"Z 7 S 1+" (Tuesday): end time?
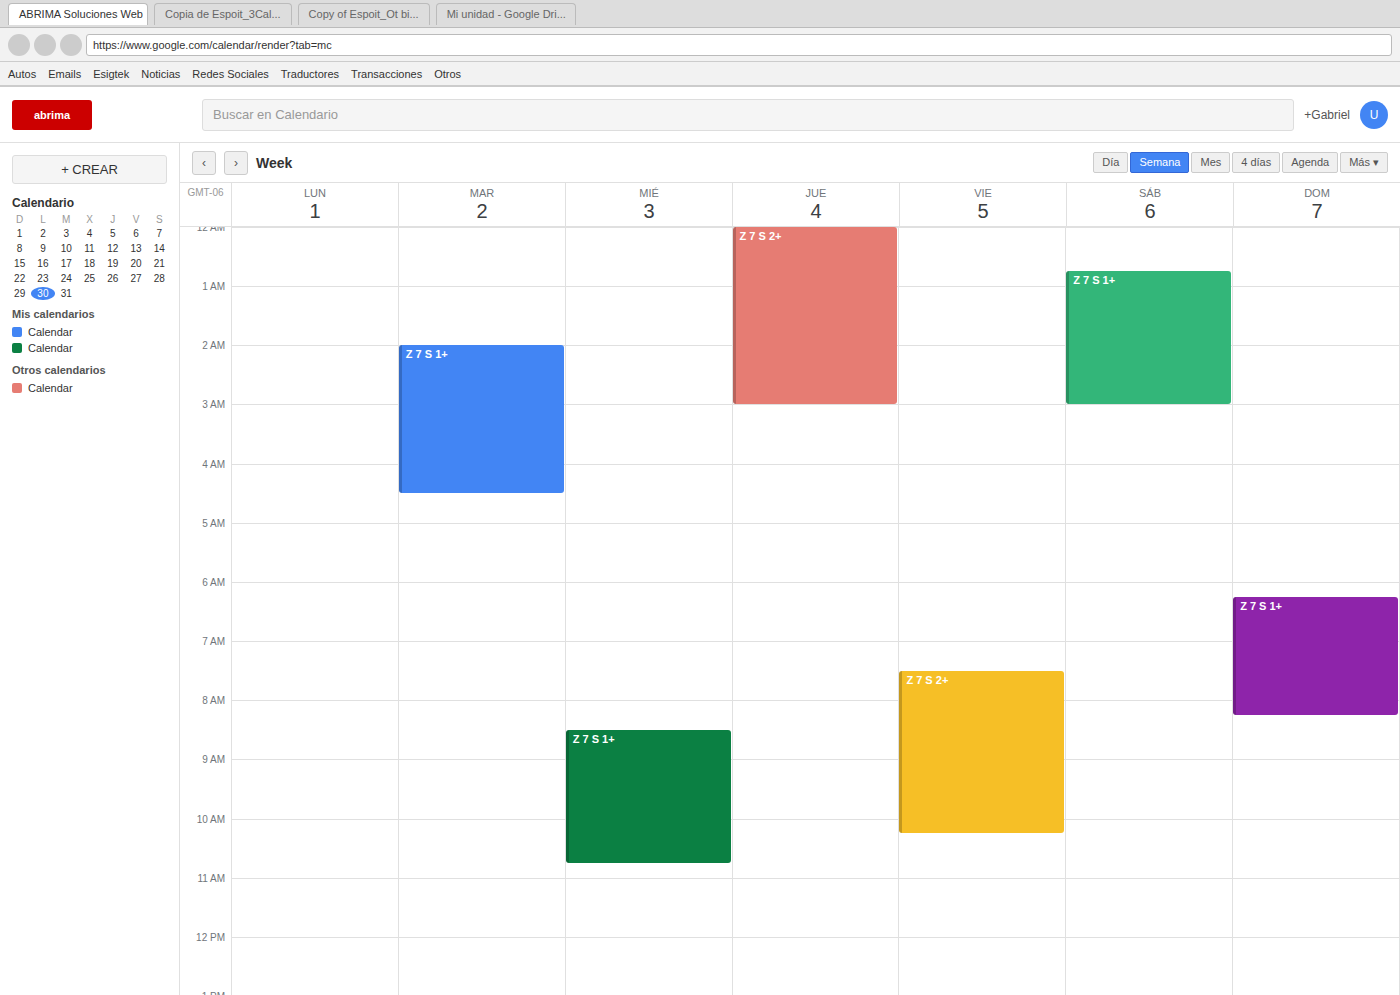
4:30 AM